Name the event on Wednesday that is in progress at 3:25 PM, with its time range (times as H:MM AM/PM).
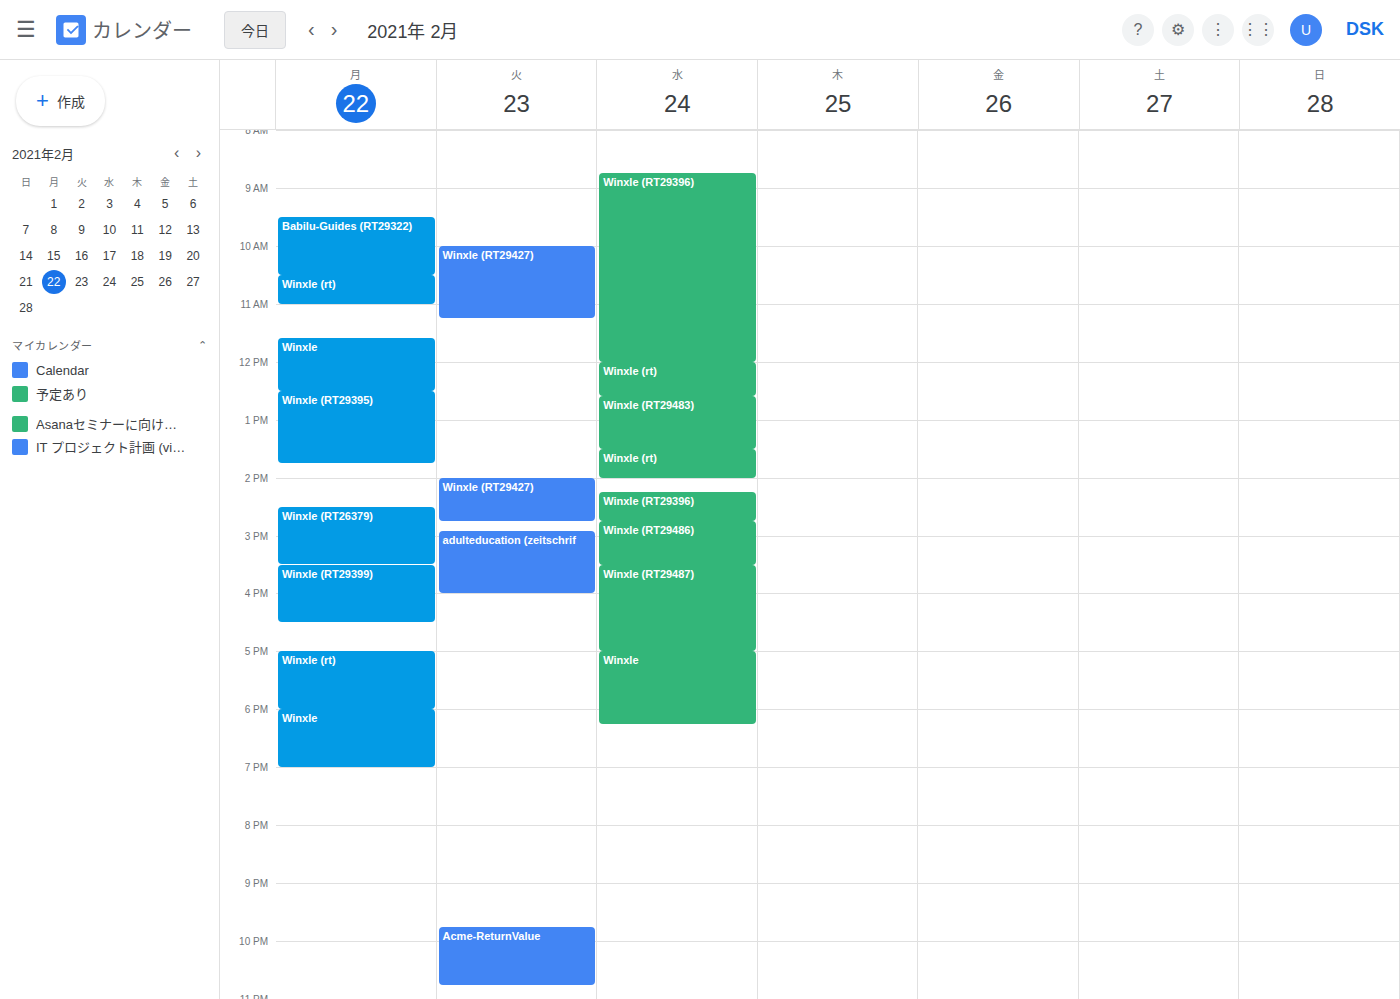
"Winxle (RT29486)", 2:45 PM to 3:30 PM